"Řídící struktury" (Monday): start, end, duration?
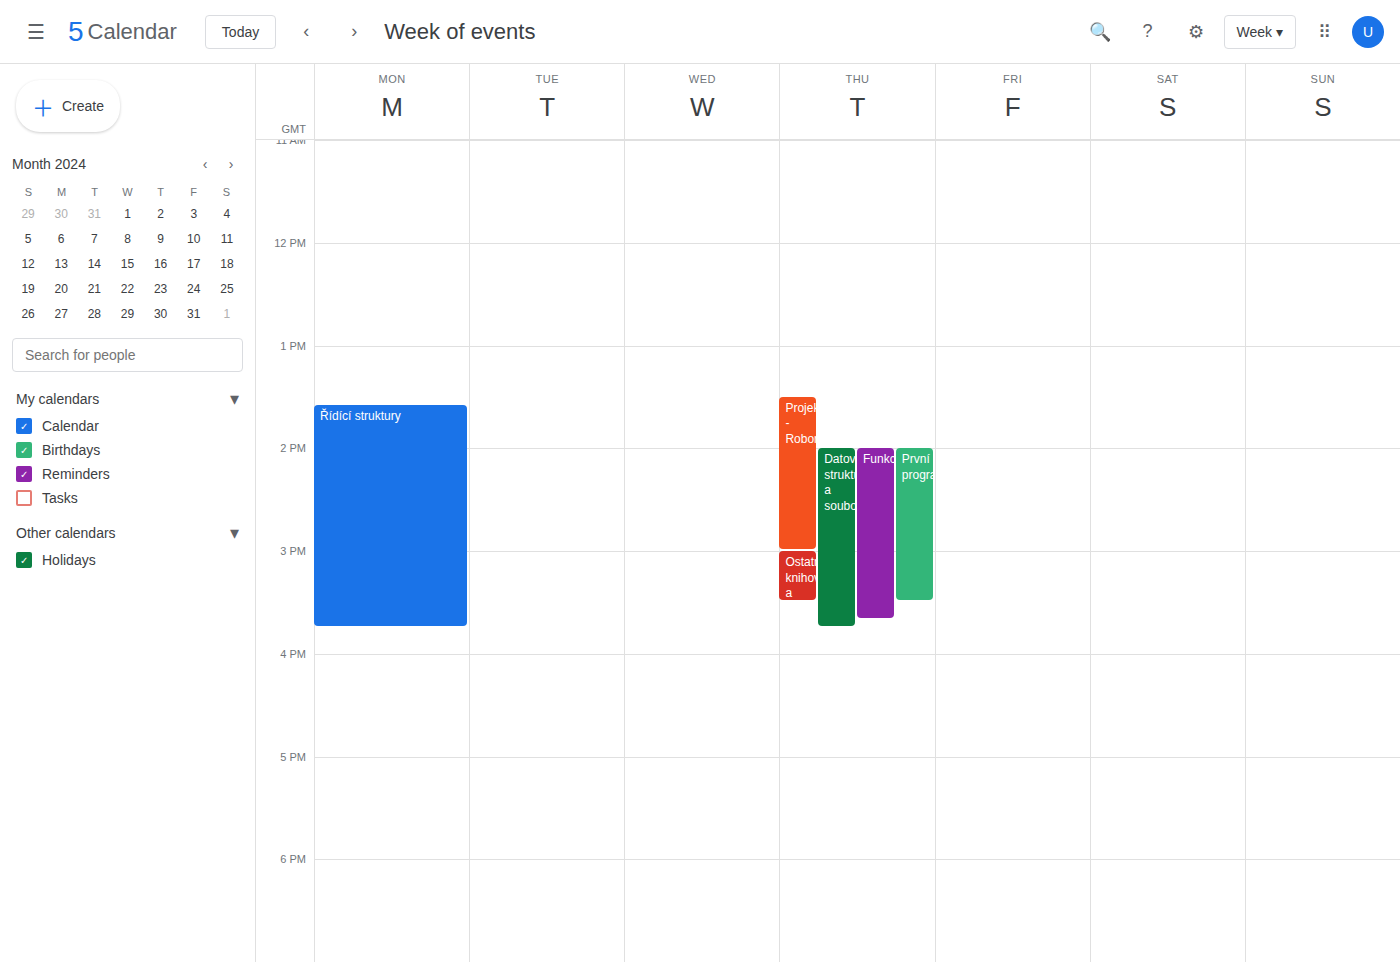
1:35 PM to 3:45 PM, 2 hours 10 minutes